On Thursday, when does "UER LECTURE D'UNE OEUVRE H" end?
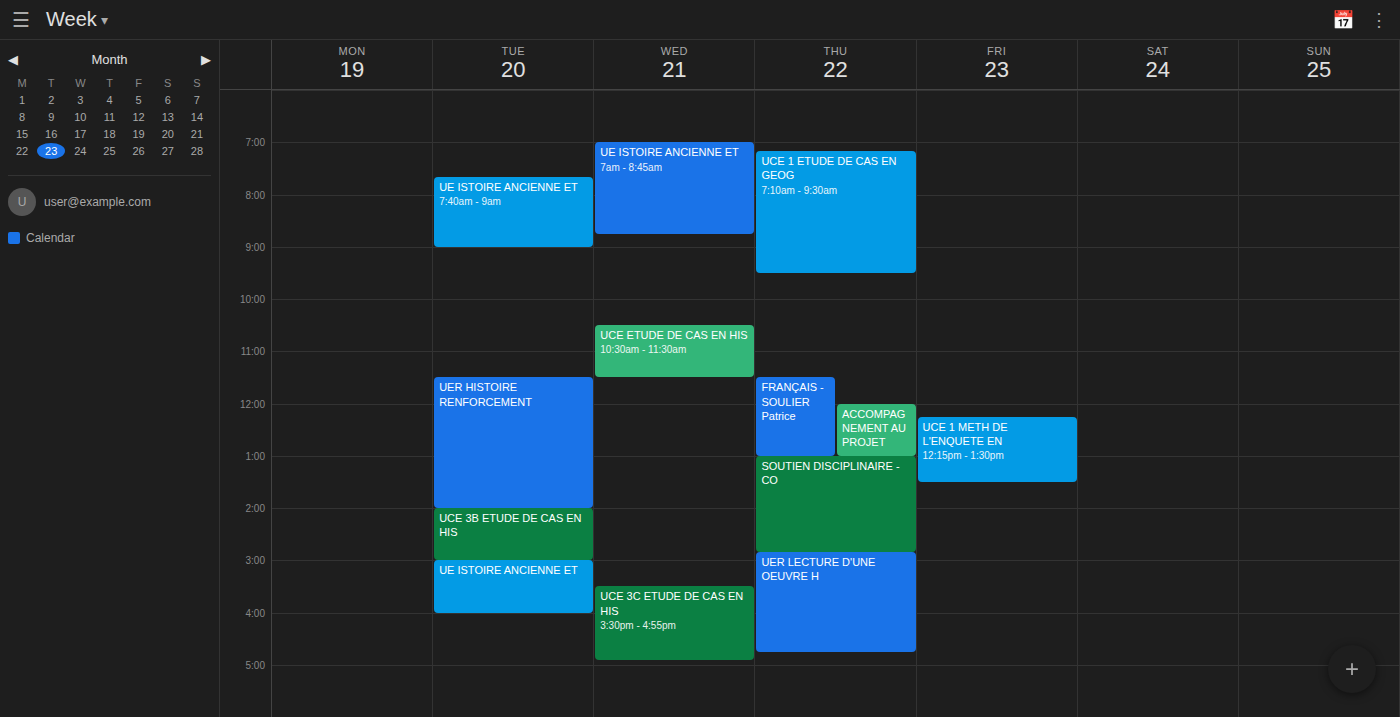
16:45